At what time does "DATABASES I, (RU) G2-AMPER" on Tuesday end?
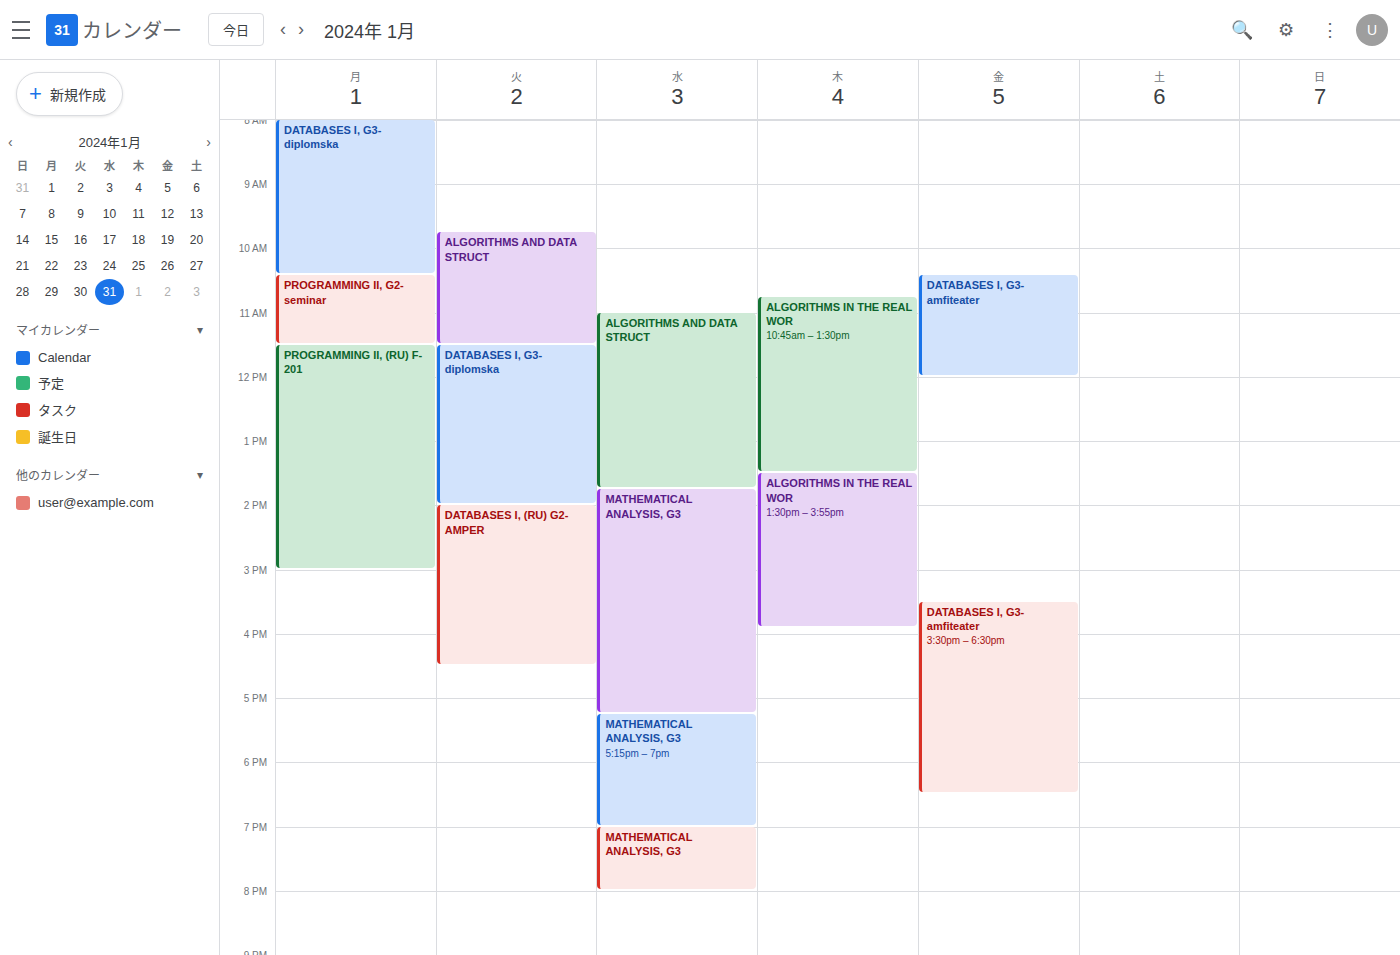
4:30 PM